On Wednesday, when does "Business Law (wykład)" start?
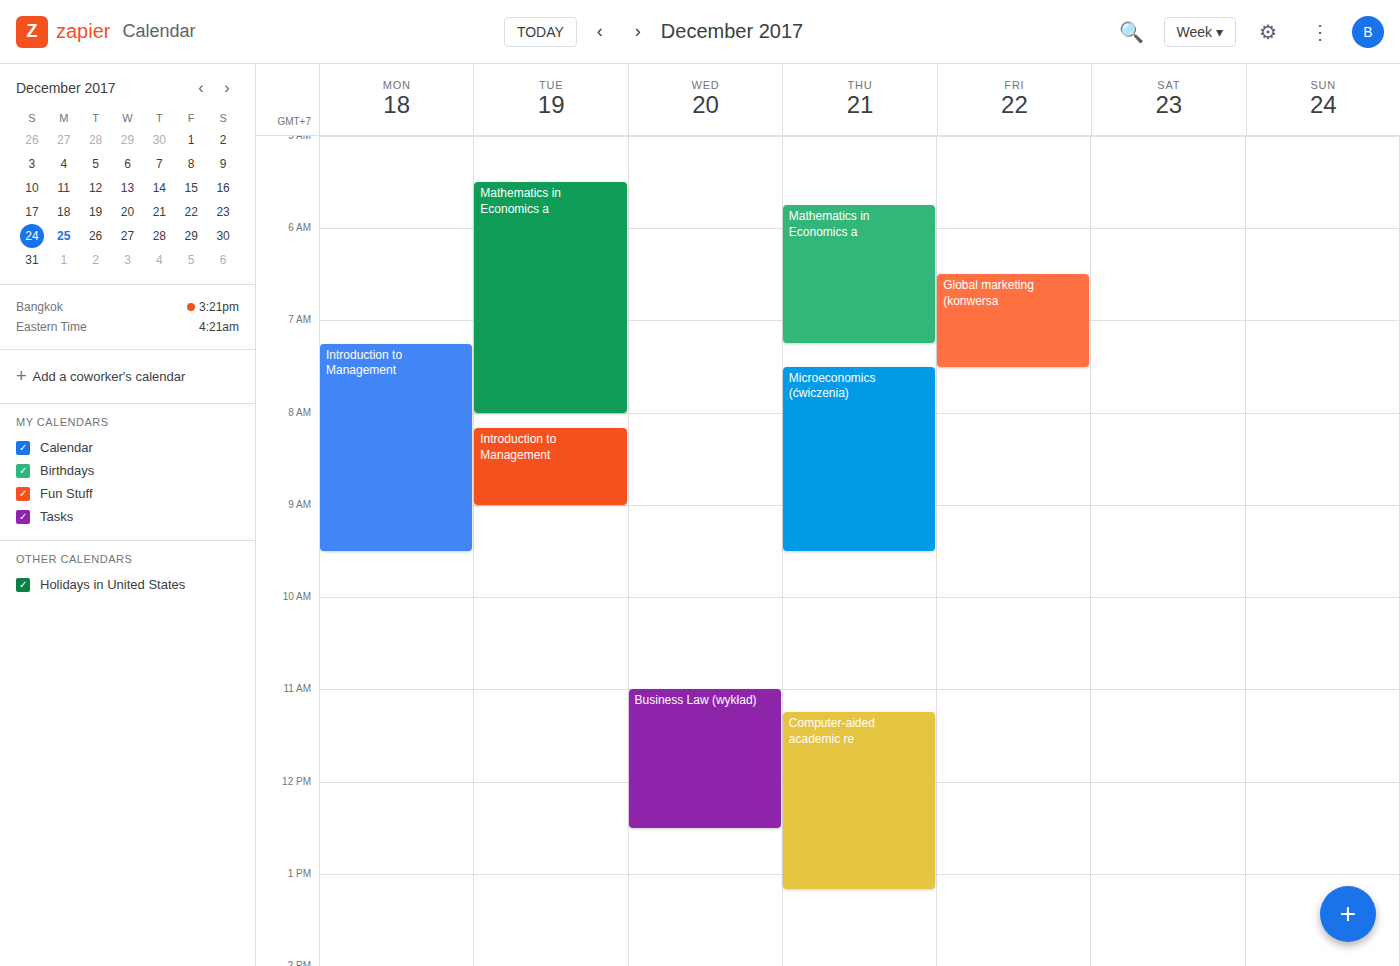
11:00 AM